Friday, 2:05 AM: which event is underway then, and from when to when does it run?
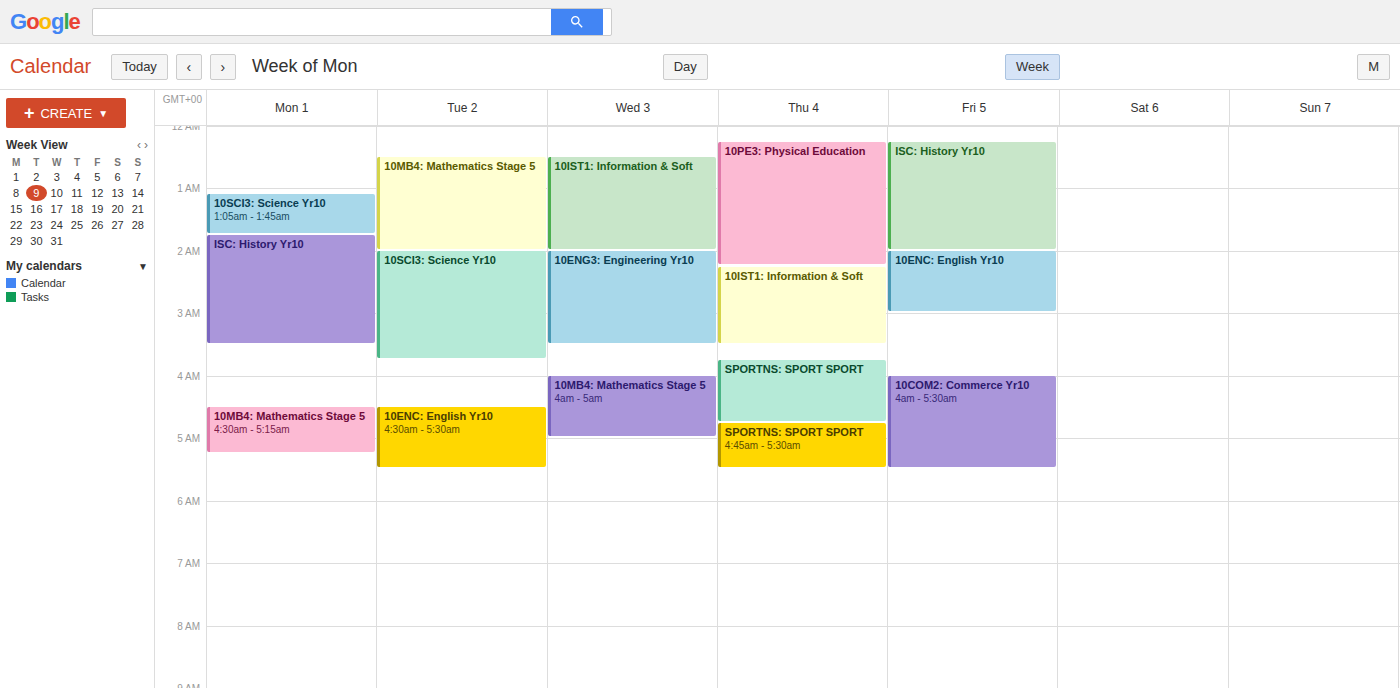
"10ENC: English Yr10", 2:00 AM to 3:00 AM